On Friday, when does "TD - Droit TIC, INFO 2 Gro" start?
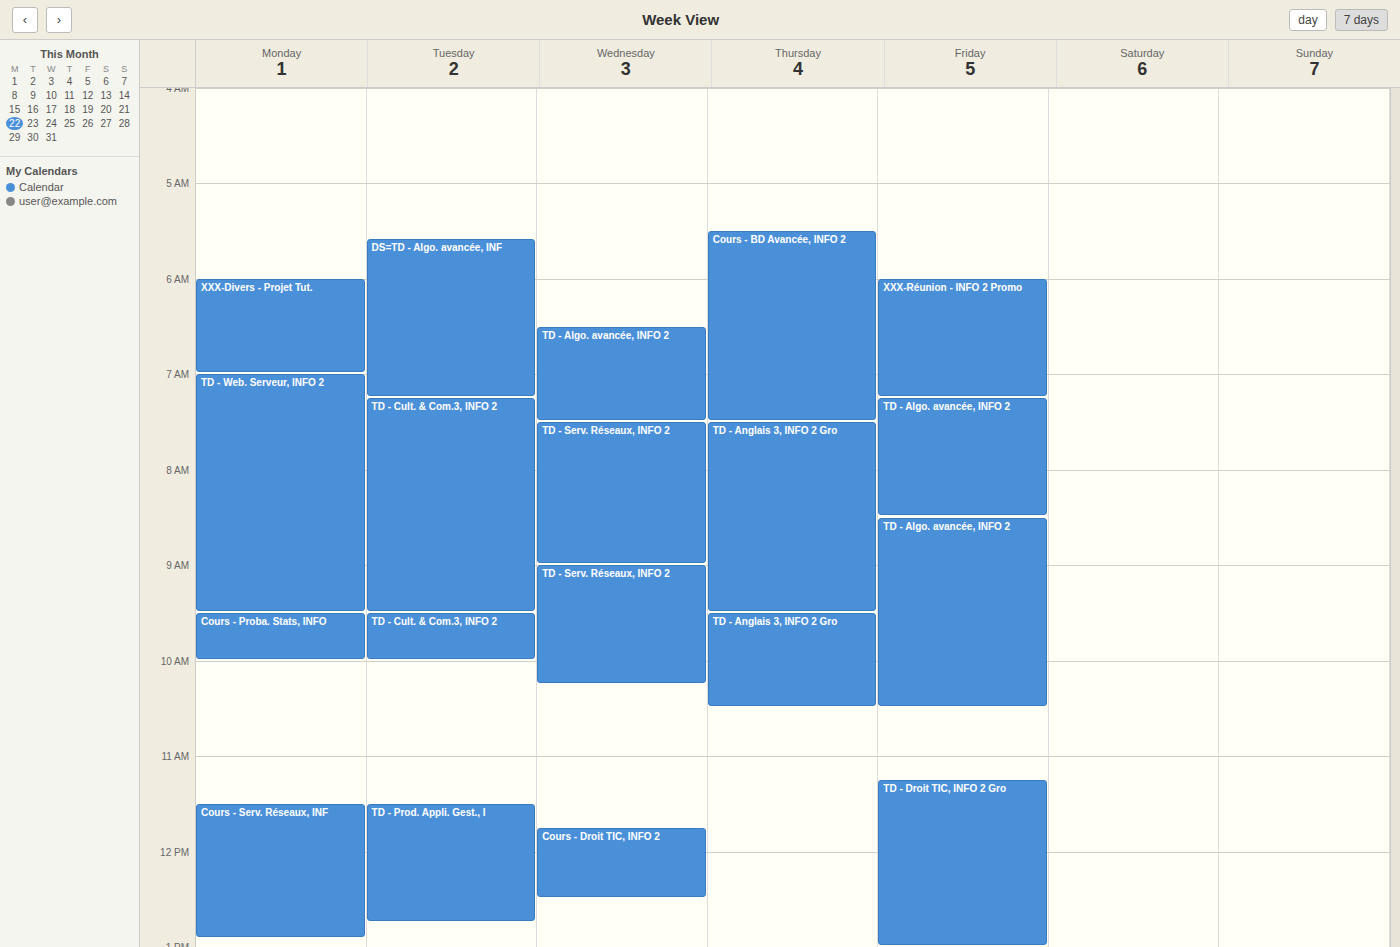
11:15 AM